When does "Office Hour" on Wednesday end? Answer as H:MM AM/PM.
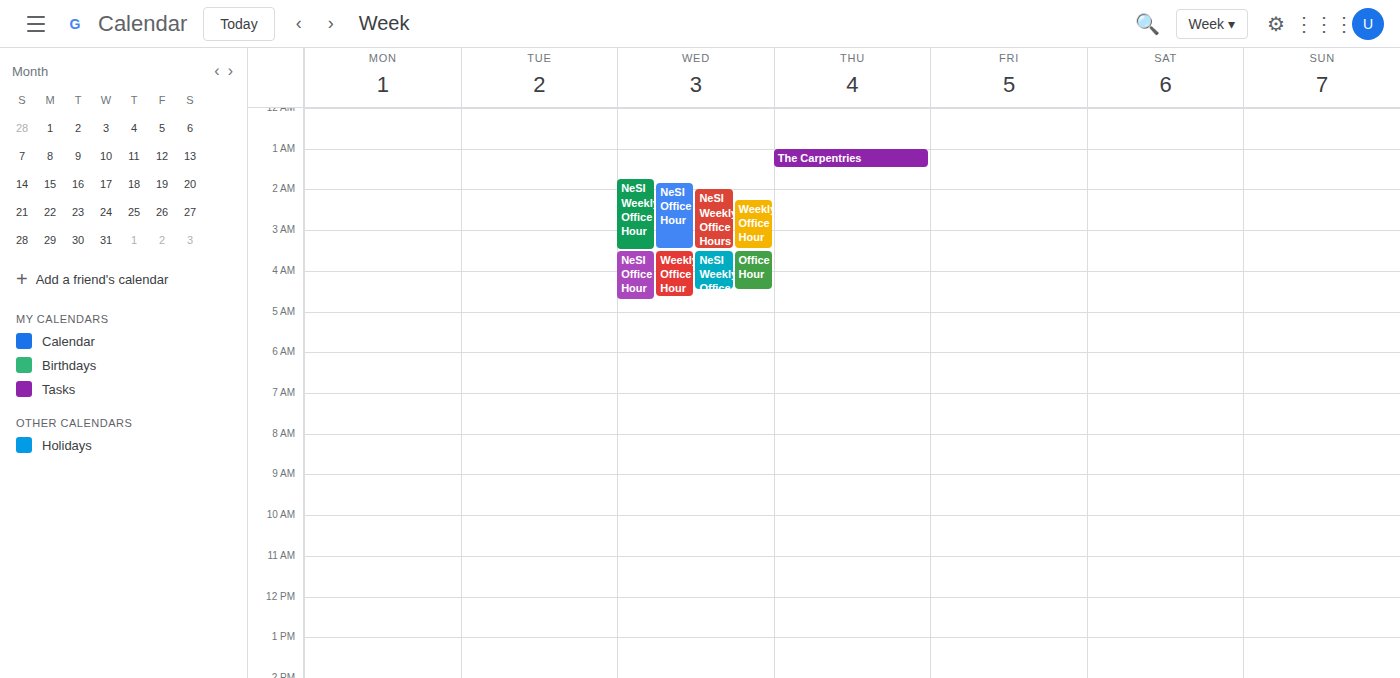
4:30 AM